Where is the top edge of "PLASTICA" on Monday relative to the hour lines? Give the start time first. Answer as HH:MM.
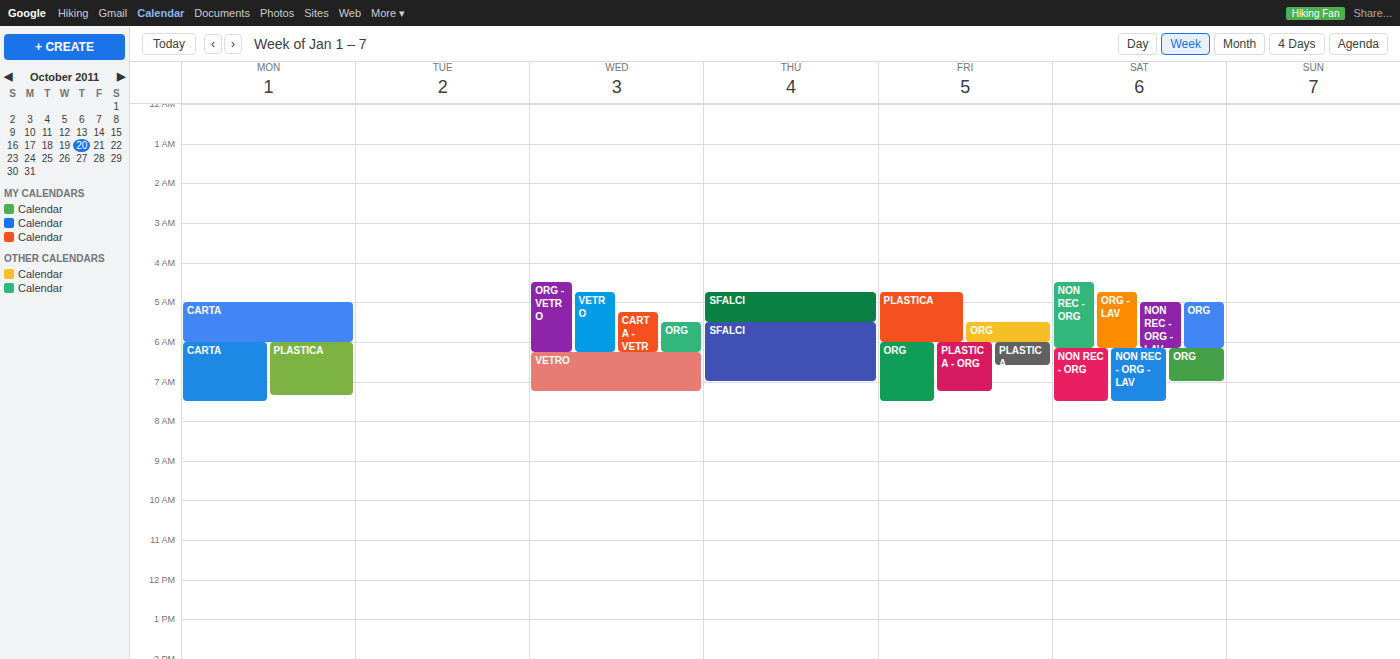
06:00 -- exactly on the 06:00 line.